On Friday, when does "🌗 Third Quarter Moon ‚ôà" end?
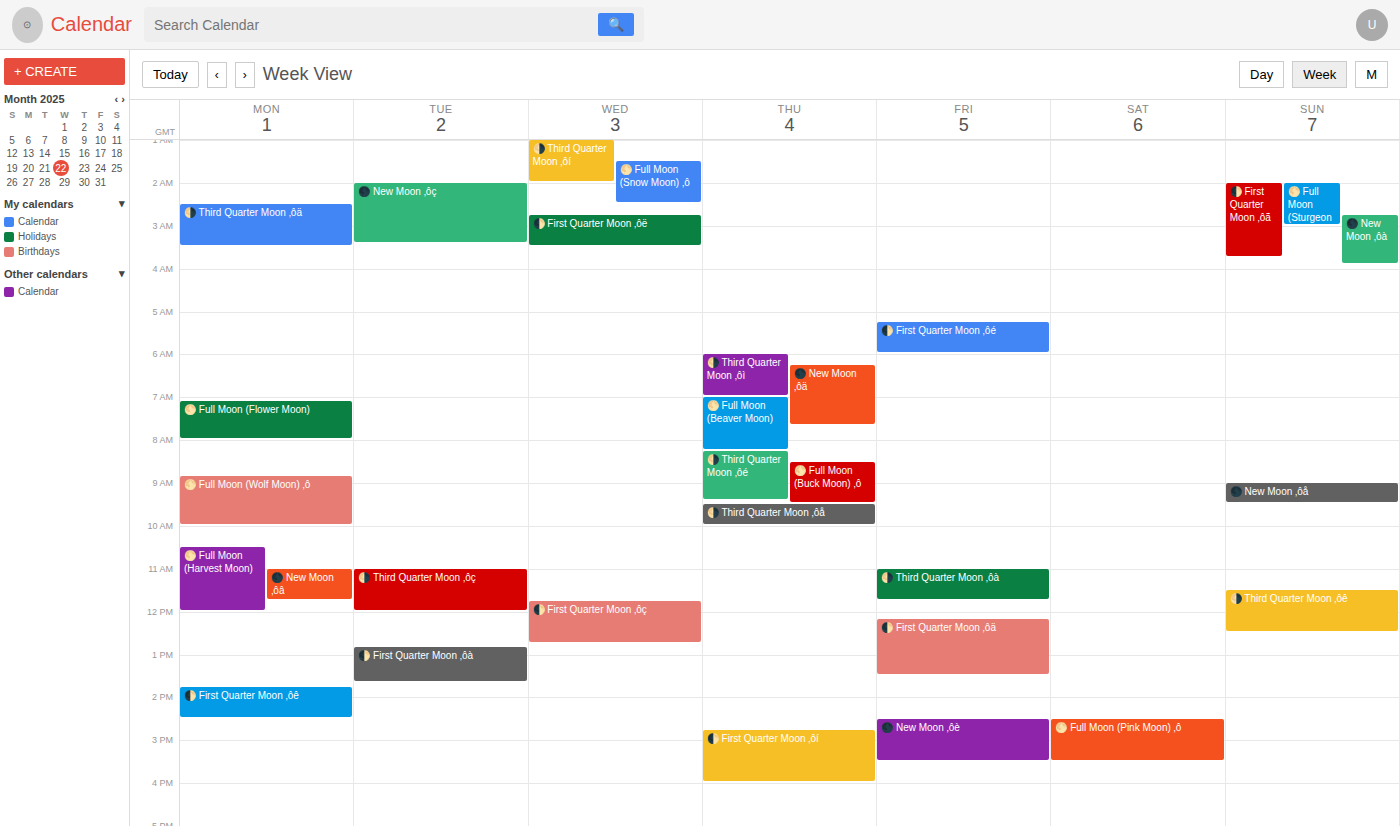
11:45